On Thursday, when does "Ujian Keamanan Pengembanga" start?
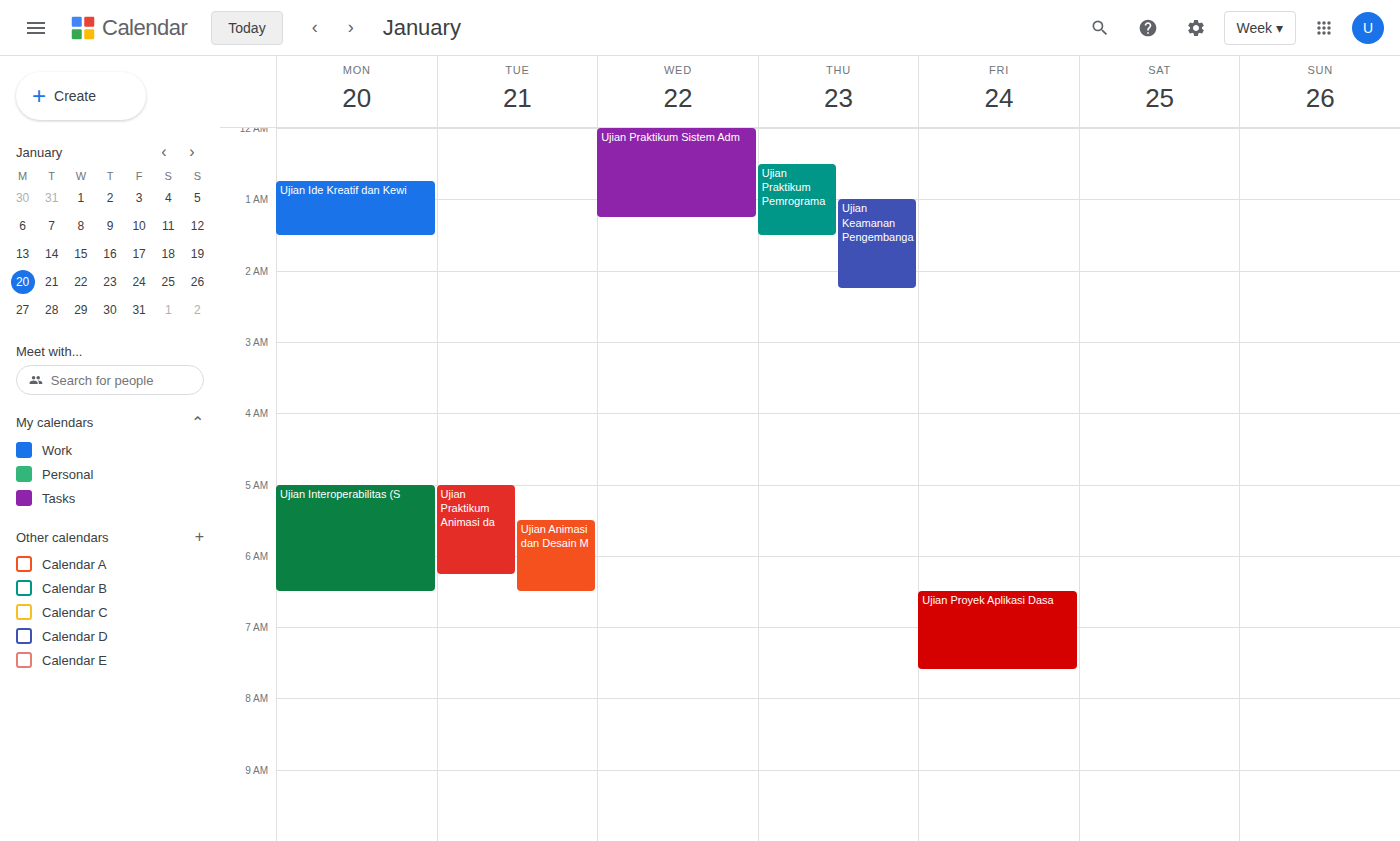
1:00 AM